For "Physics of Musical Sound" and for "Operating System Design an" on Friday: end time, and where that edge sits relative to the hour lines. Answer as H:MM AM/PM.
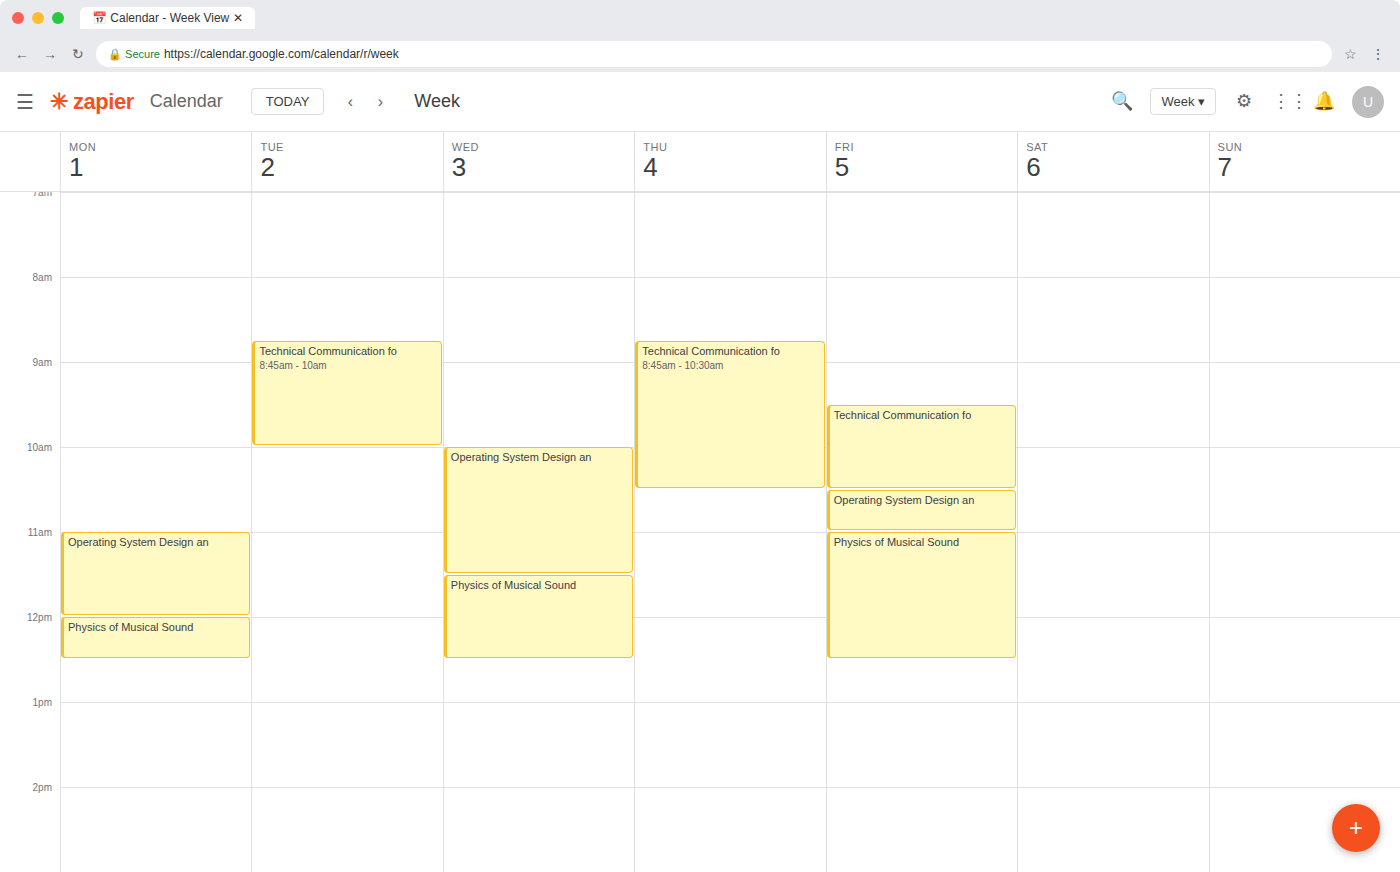
"Physics of Musical Sound": 12:30 PM, halfway between the 12 PM and 1 PM lines. "Operating System Design an": 11:00 AM, exactly on the 11 AM line.